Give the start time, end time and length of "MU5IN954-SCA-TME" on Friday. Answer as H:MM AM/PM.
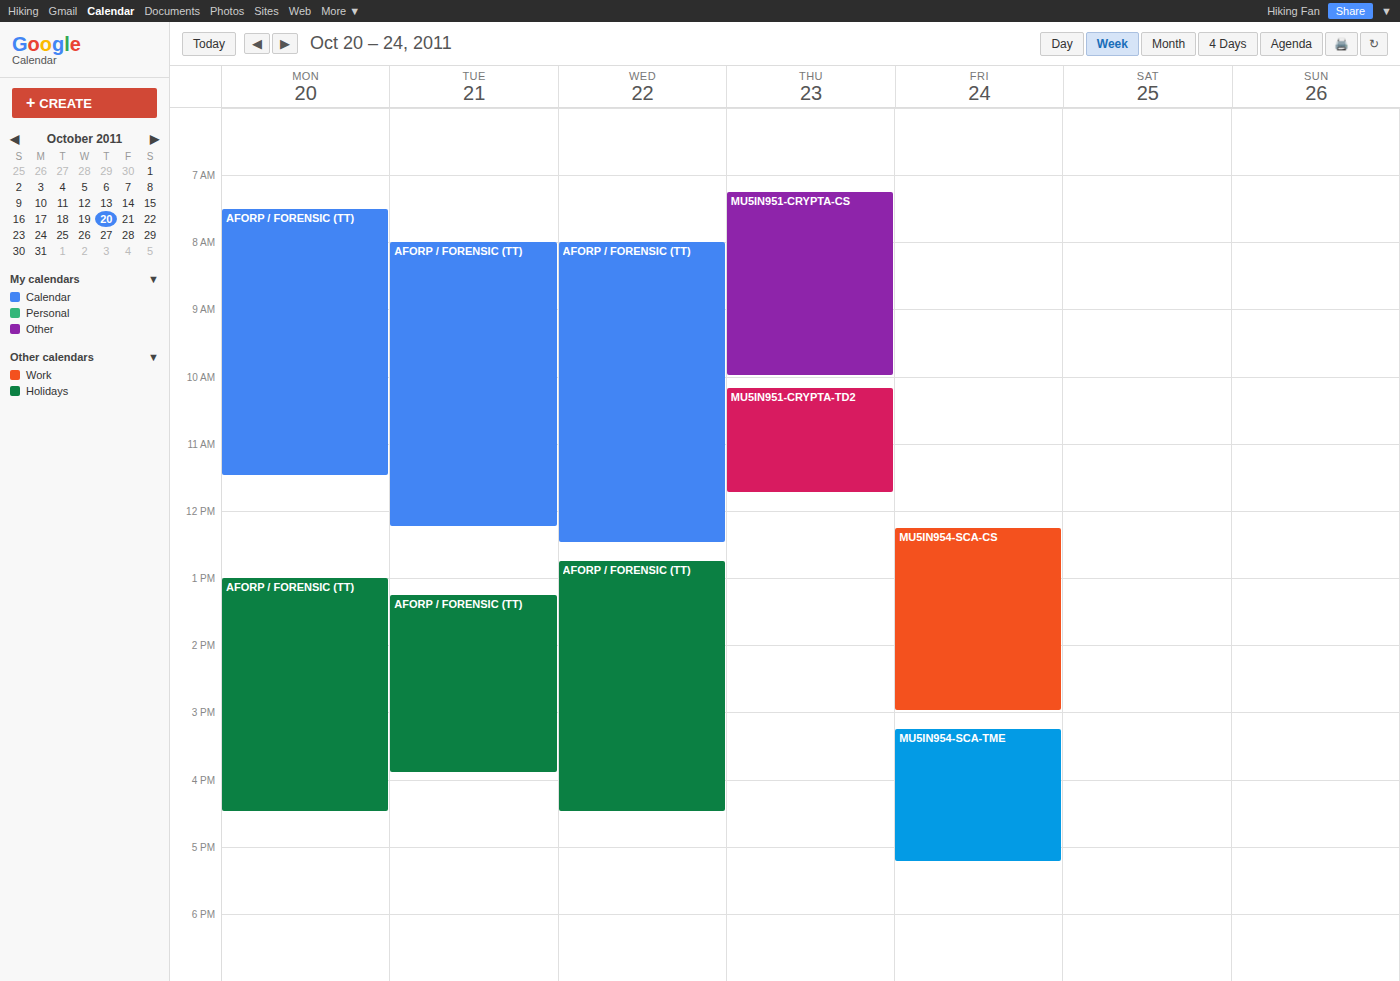
3:15 PM to 5:15 PM, 2 hours